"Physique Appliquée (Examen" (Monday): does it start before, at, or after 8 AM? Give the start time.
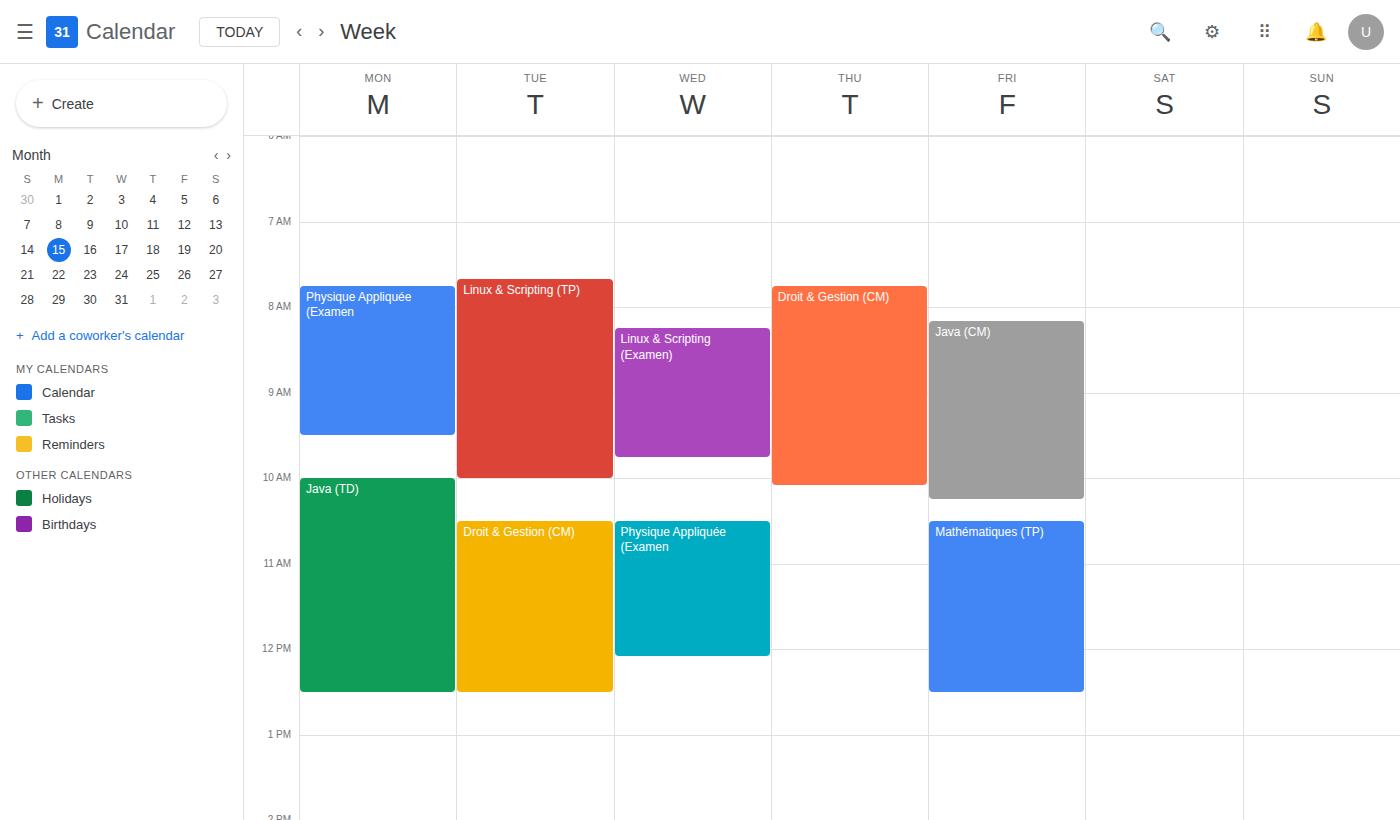
7:45 AM -- before 8 AM, 15 minutes above the 8 AM line.